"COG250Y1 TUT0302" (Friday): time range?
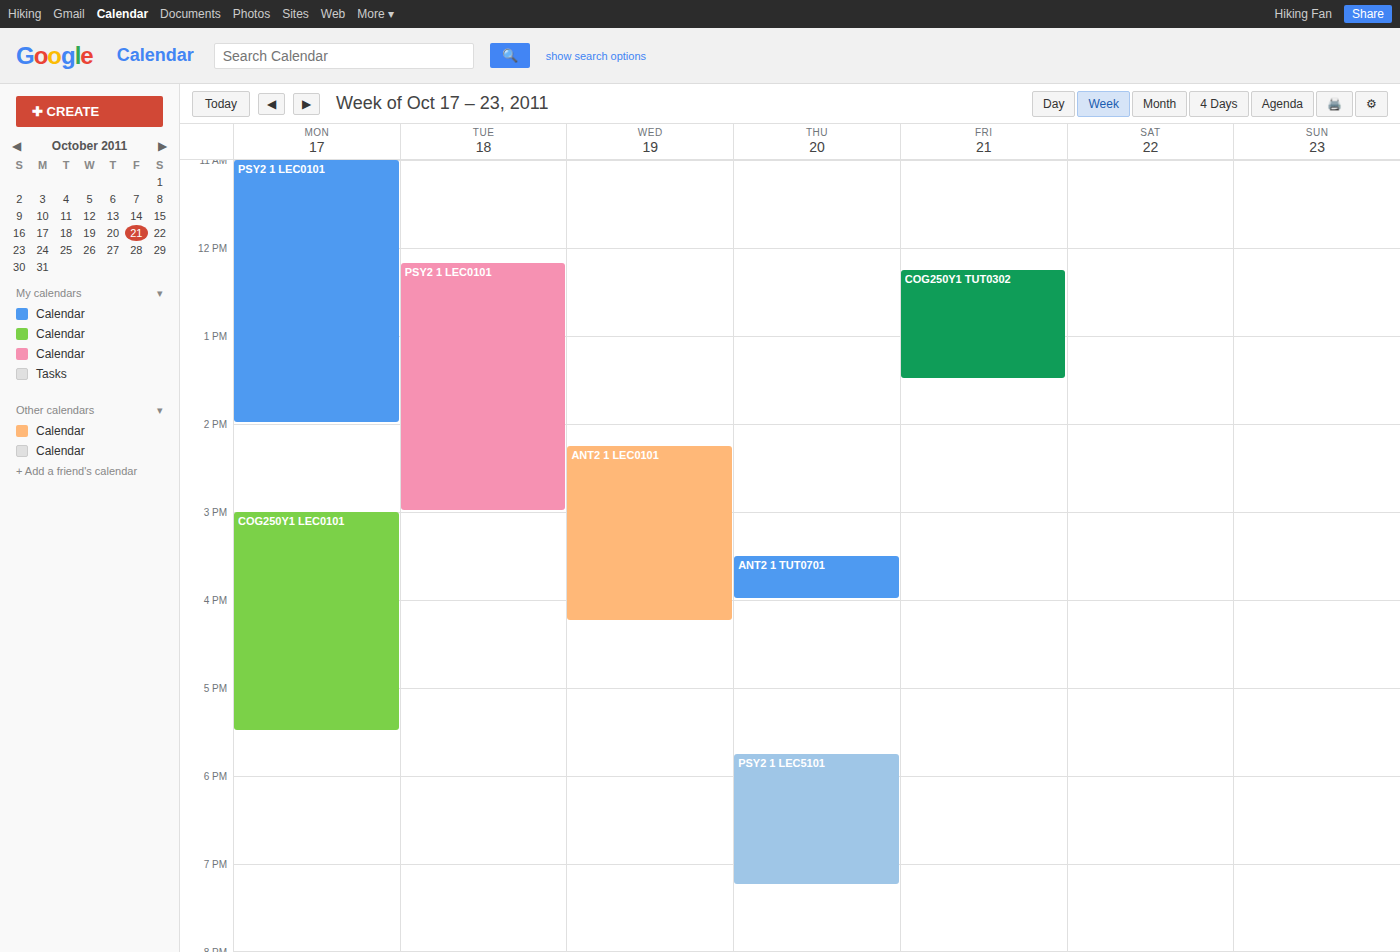
12:15 PM to 1:30 PM